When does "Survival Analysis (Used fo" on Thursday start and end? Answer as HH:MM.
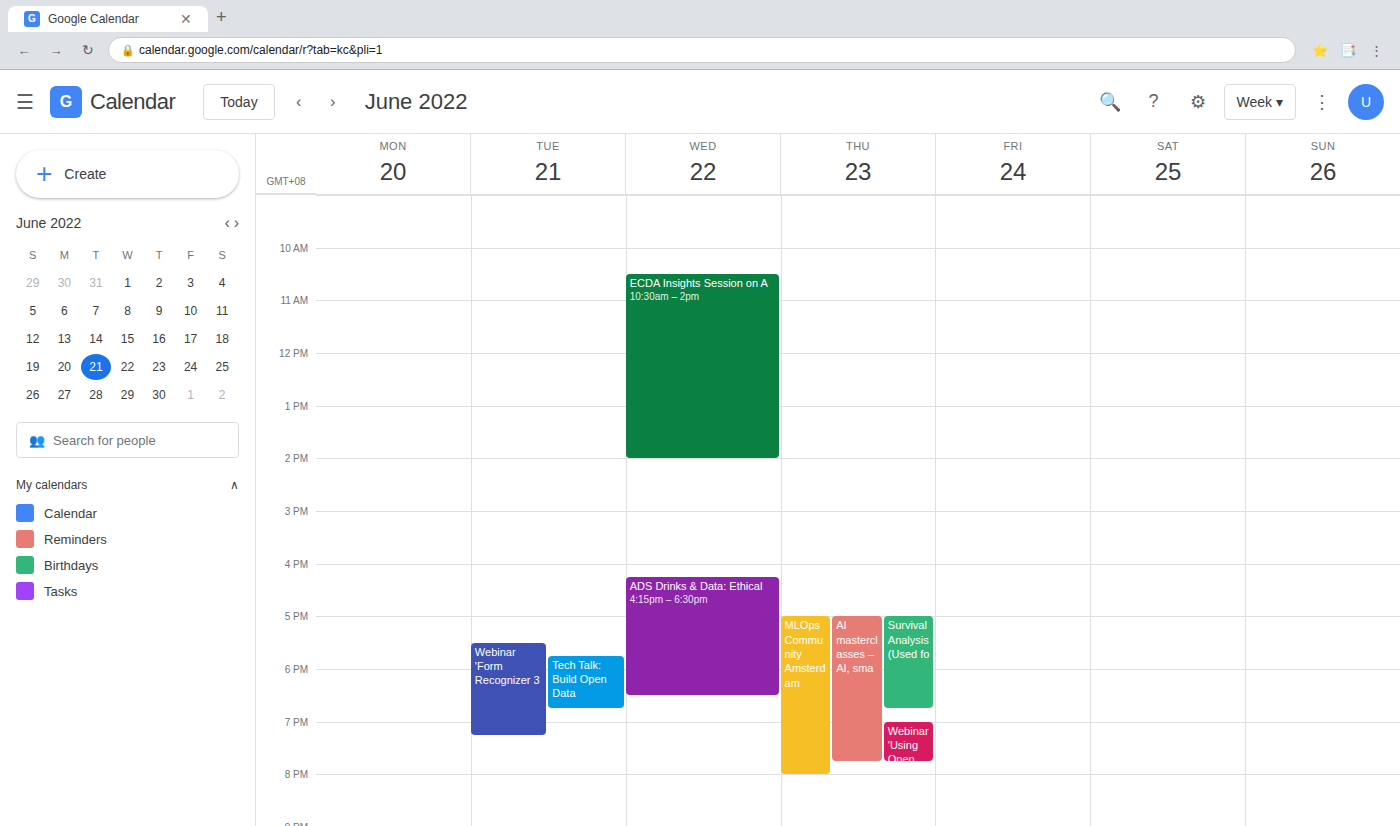
17:00 to 18:45